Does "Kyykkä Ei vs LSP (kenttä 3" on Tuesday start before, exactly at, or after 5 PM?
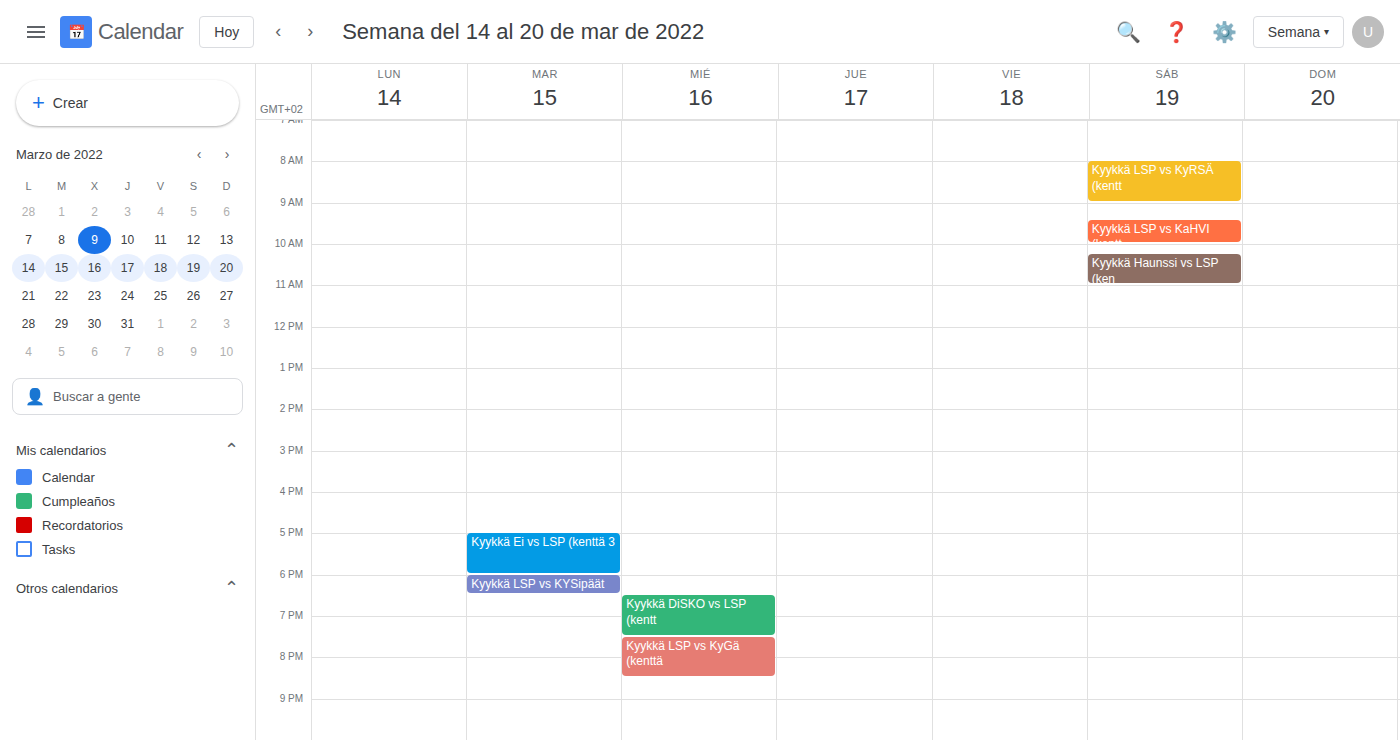
5:00 PM -- exactly at 5 PM, on the 5 PM line.